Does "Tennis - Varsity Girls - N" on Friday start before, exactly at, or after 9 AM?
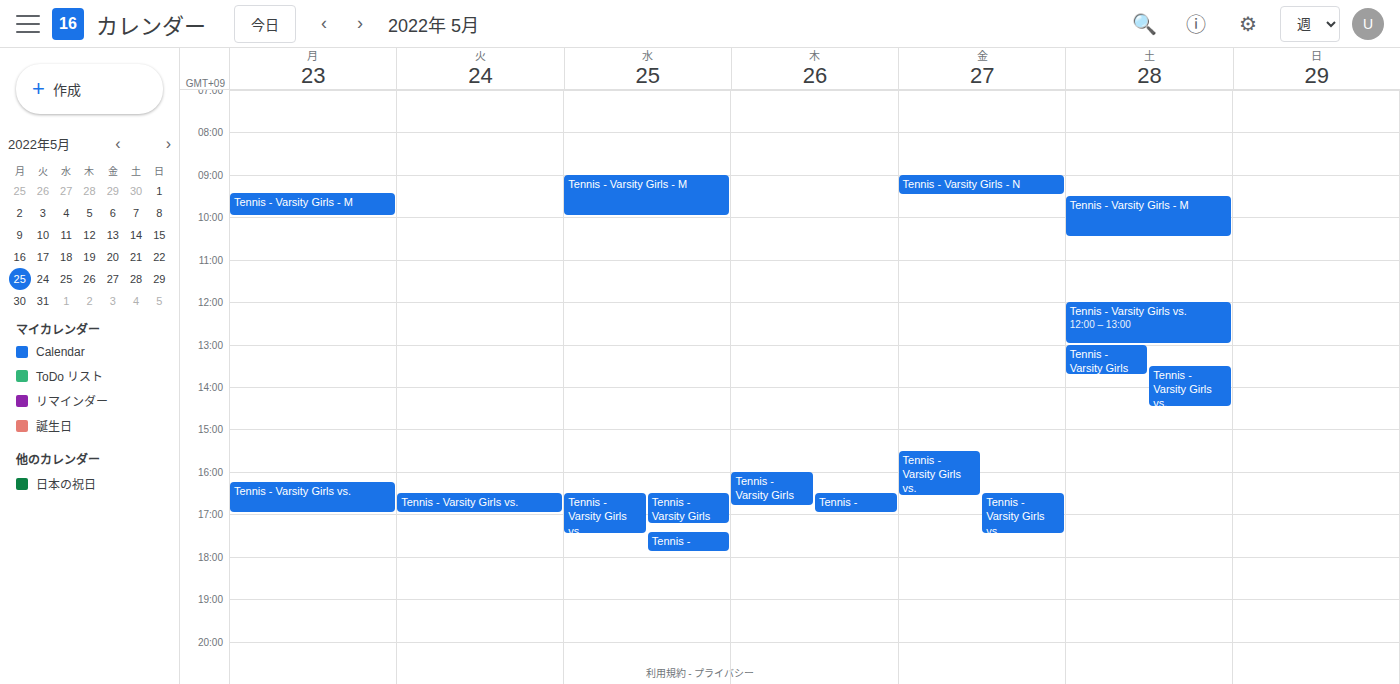
9:00 AM -- exactly at 9 AM, on the 9 AM line.